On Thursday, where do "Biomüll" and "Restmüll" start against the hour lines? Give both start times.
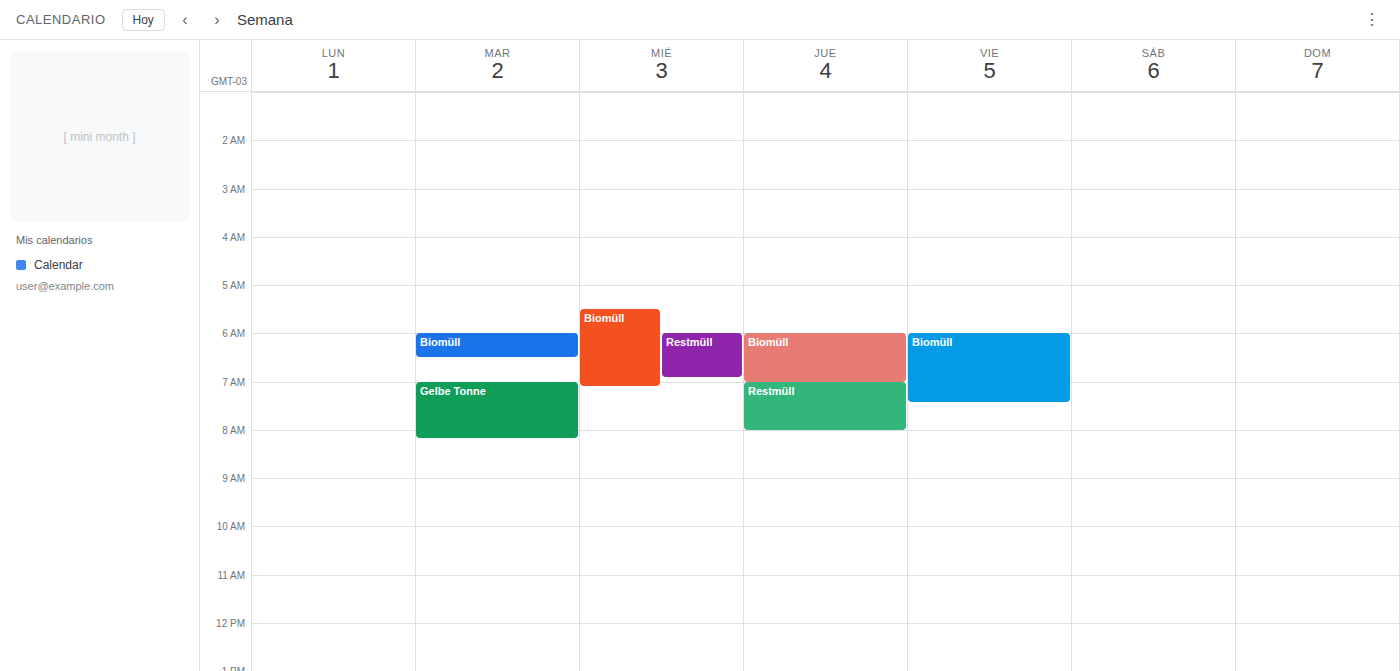
"Biomüll": 6:00 AM, exactly on the 6 AM line. "Restmüll": 7:00 AM, exactly on the 7 AM line.